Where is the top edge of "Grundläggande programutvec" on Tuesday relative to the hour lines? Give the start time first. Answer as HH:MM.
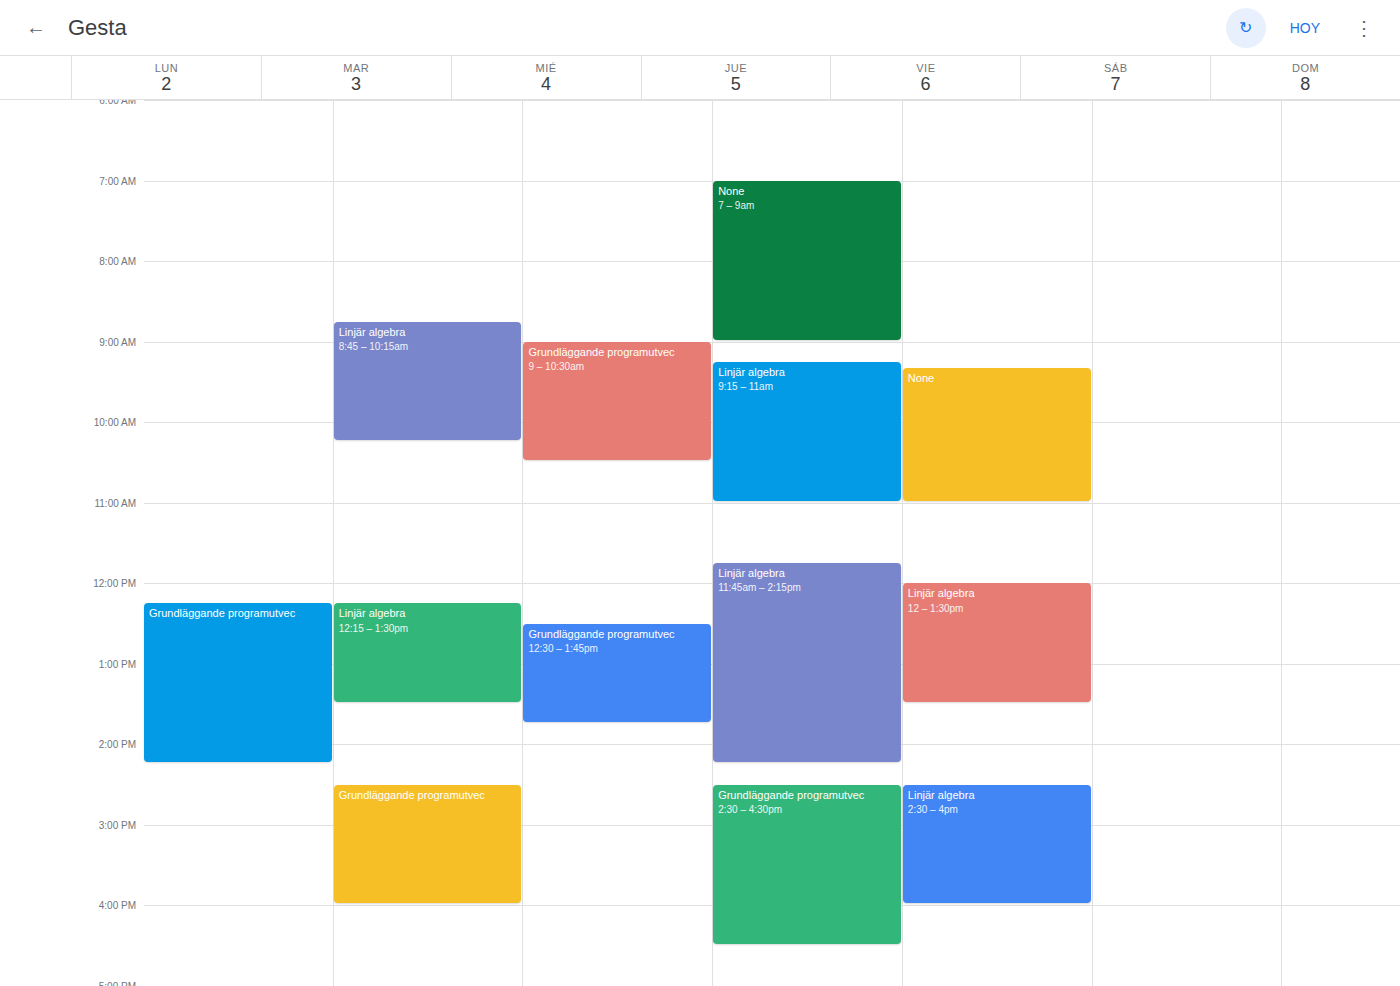
14:30 -- halfway between the 14:00 and 15:00 lines.